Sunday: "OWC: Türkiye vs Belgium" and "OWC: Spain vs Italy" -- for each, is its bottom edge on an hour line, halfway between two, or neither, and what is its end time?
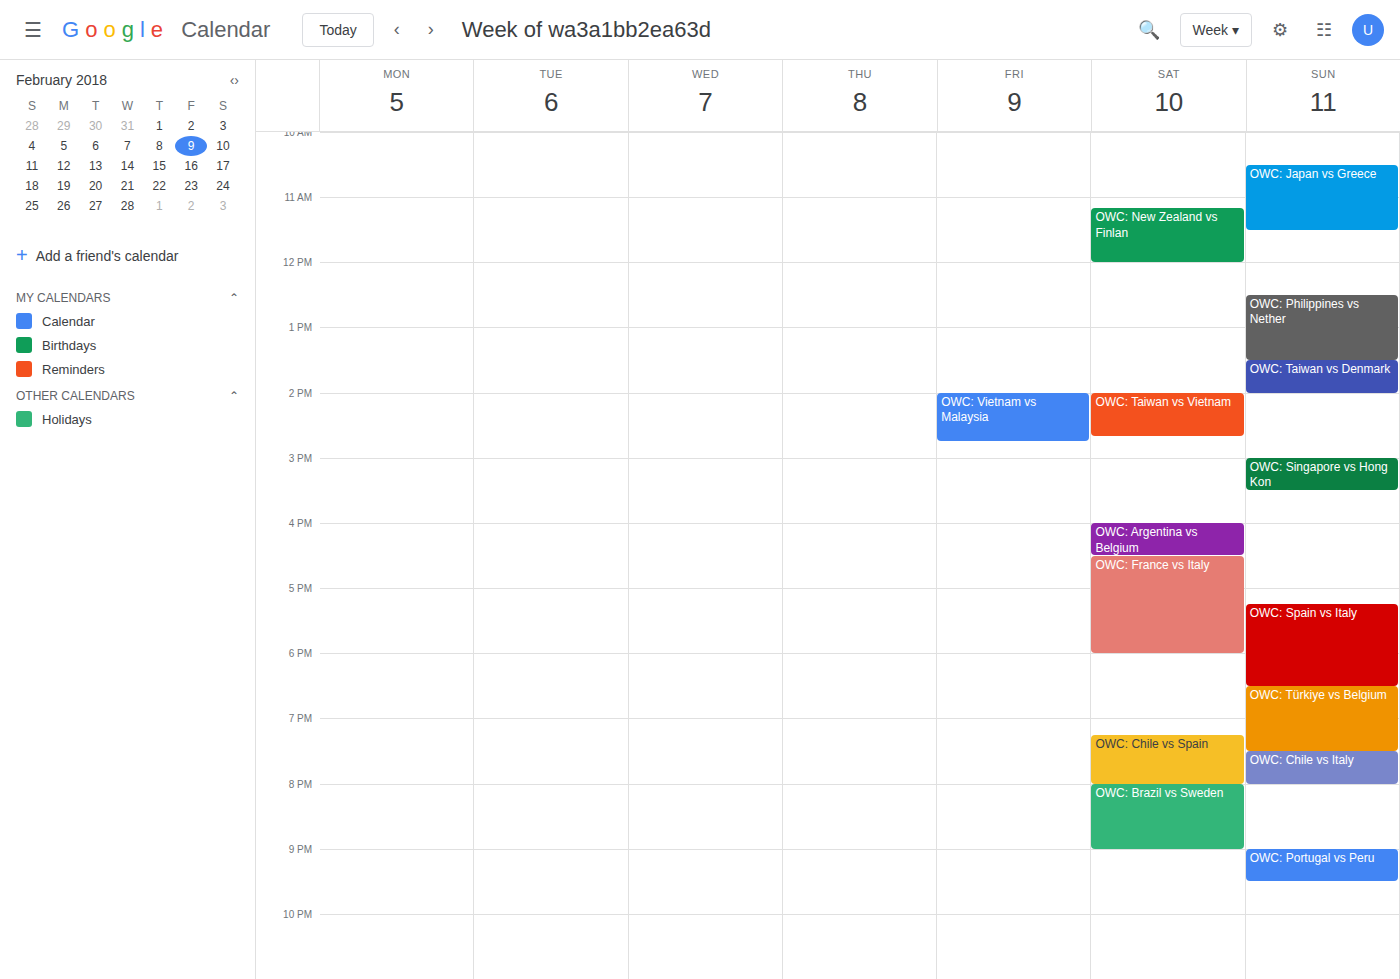
"OWC: Türkiye vs Belgium": 7:30 PM, halfway between the 7 PM and 8 PM lines. "OWC: Spain vs Italy": 6:30 PM, halfway between the 6 PM and 7 PM lines.